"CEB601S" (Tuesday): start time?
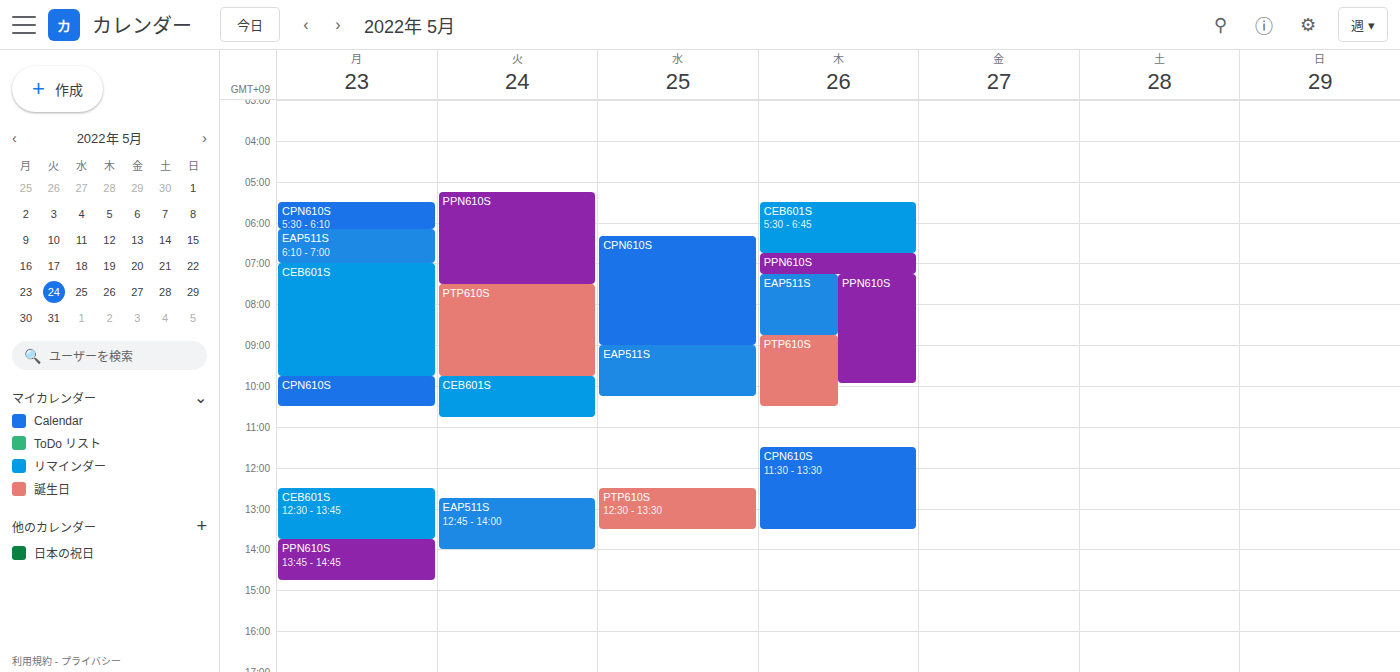
09:45